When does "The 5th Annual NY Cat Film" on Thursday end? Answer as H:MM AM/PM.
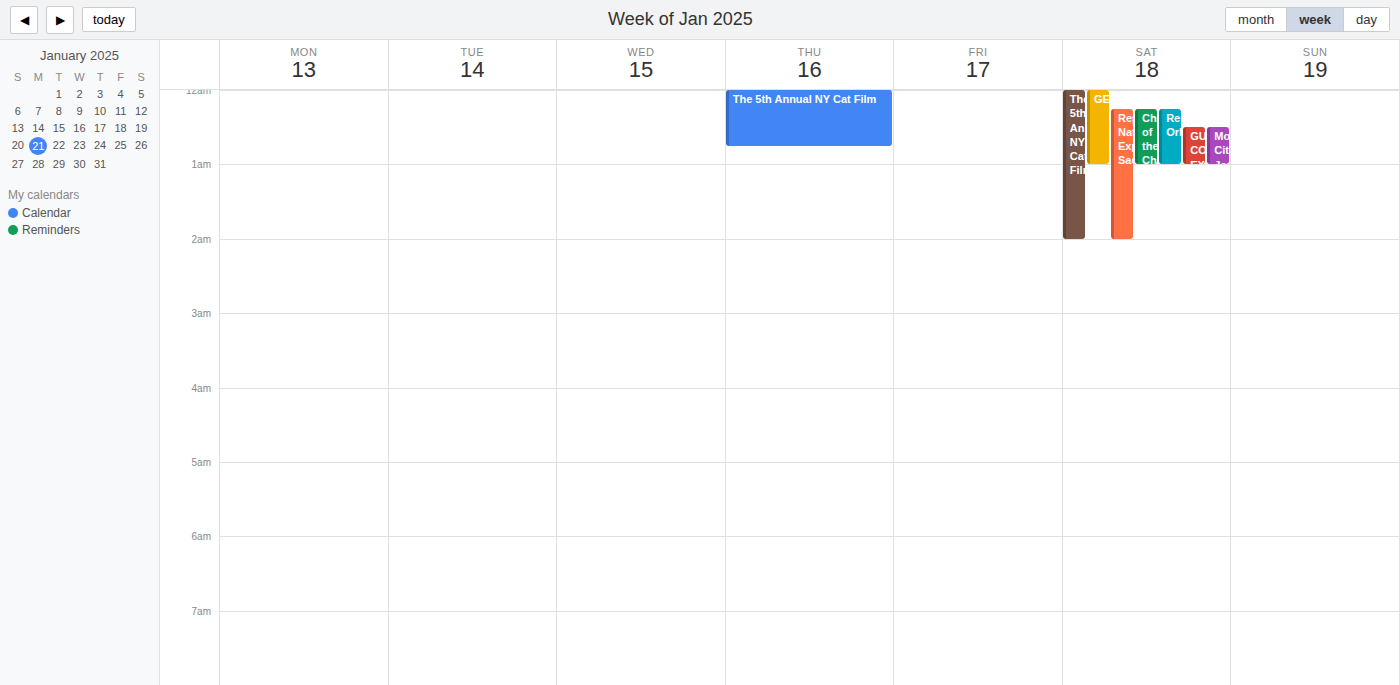
12:45 AM